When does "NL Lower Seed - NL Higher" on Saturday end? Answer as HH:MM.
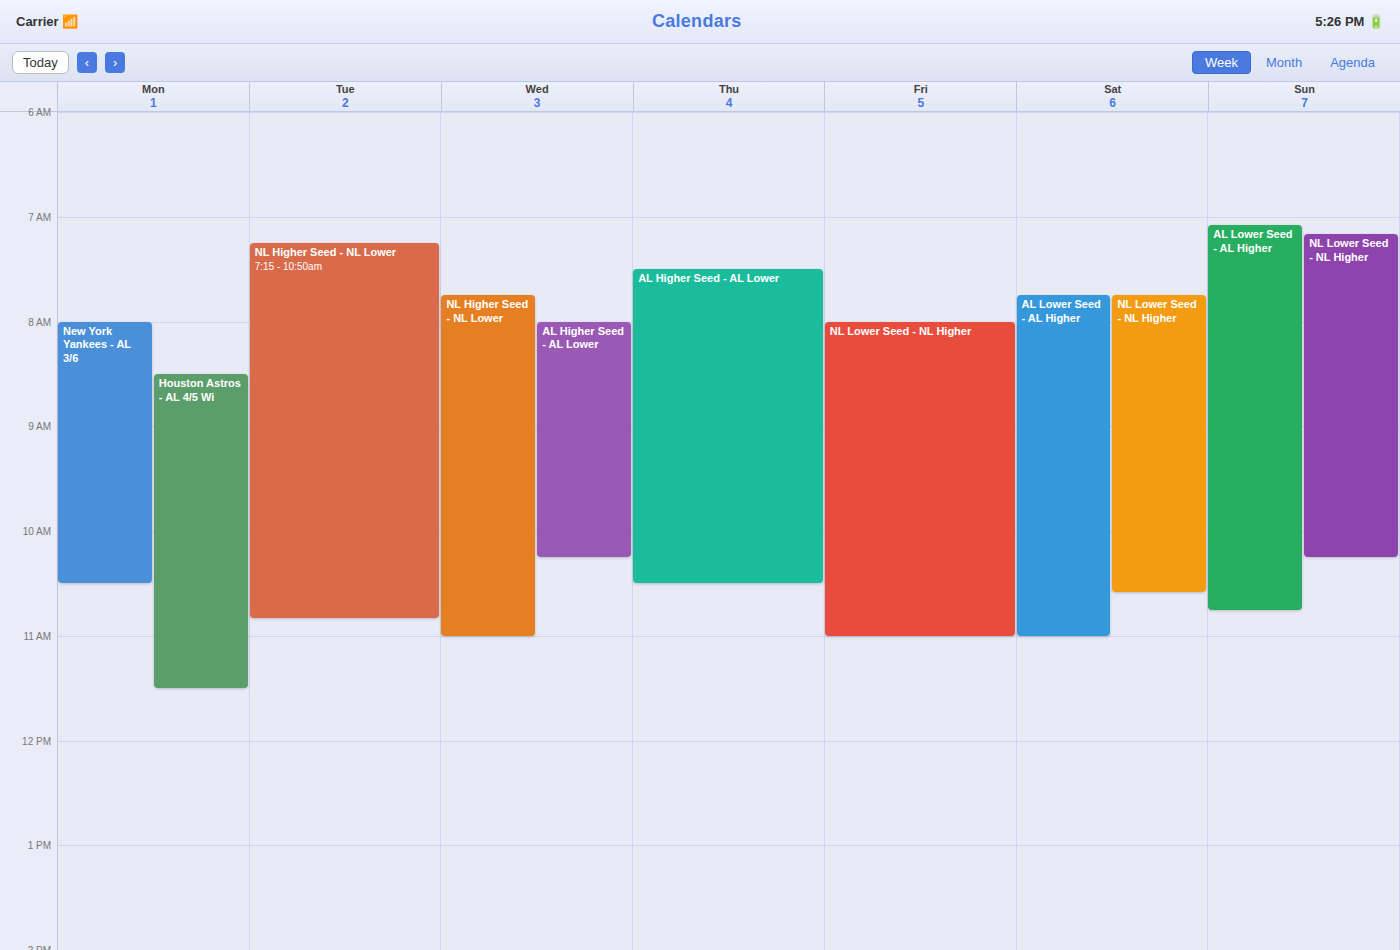
10:35